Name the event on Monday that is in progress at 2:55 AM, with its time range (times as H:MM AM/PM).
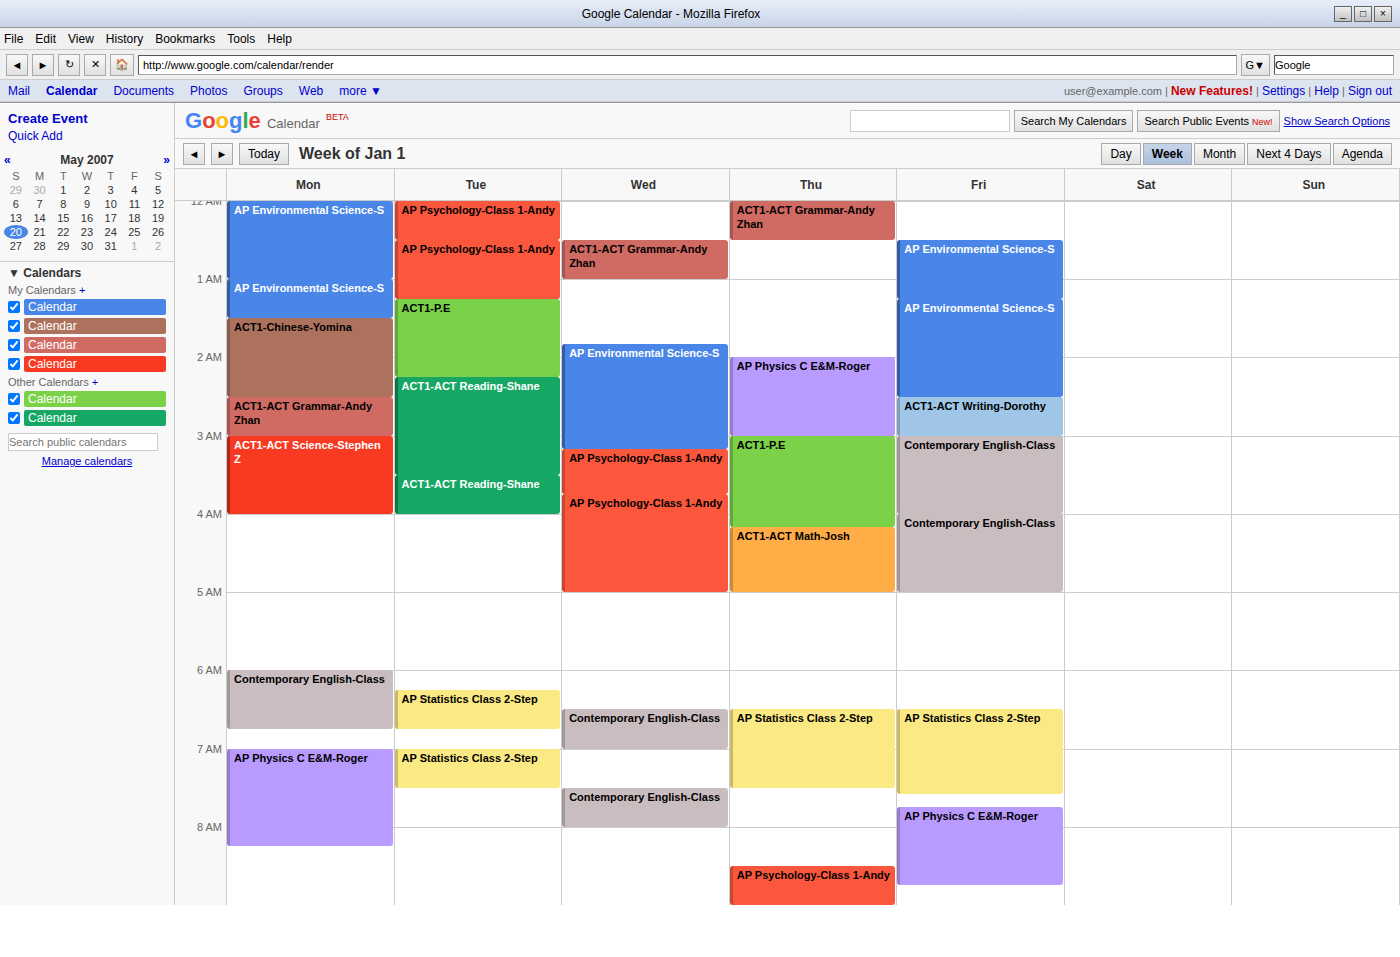
"ACT1-ACT Grammar-Andy Zhan", 2:30 AM to 3:00 AM